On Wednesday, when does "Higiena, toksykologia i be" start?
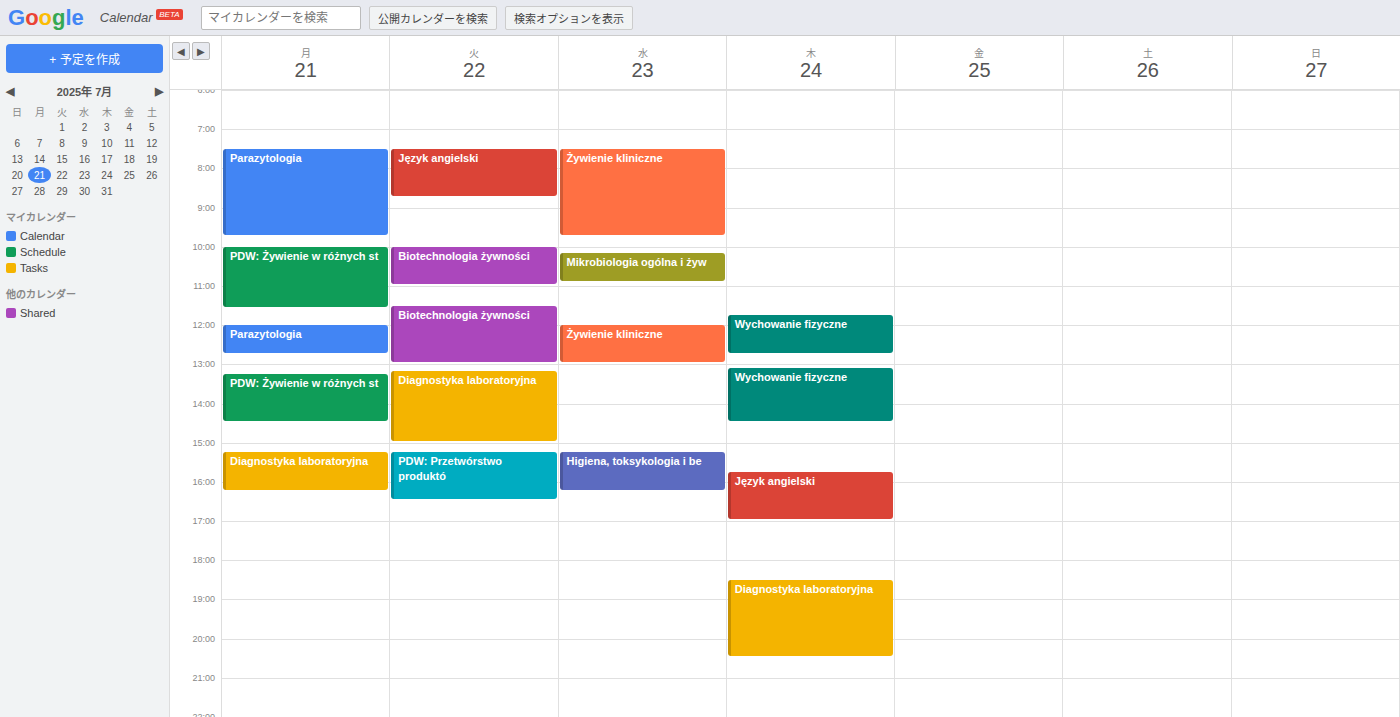
3:15 PM